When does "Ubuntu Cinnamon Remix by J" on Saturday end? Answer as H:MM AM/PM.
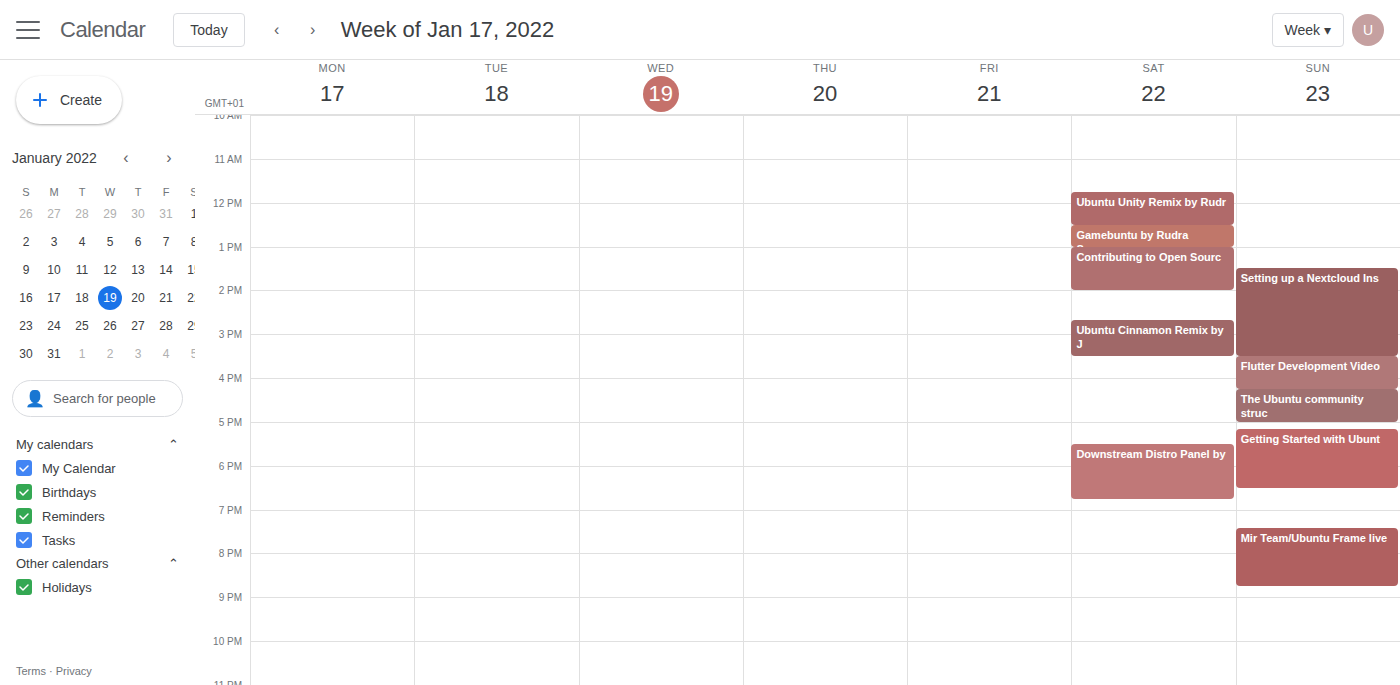
3:30 PM